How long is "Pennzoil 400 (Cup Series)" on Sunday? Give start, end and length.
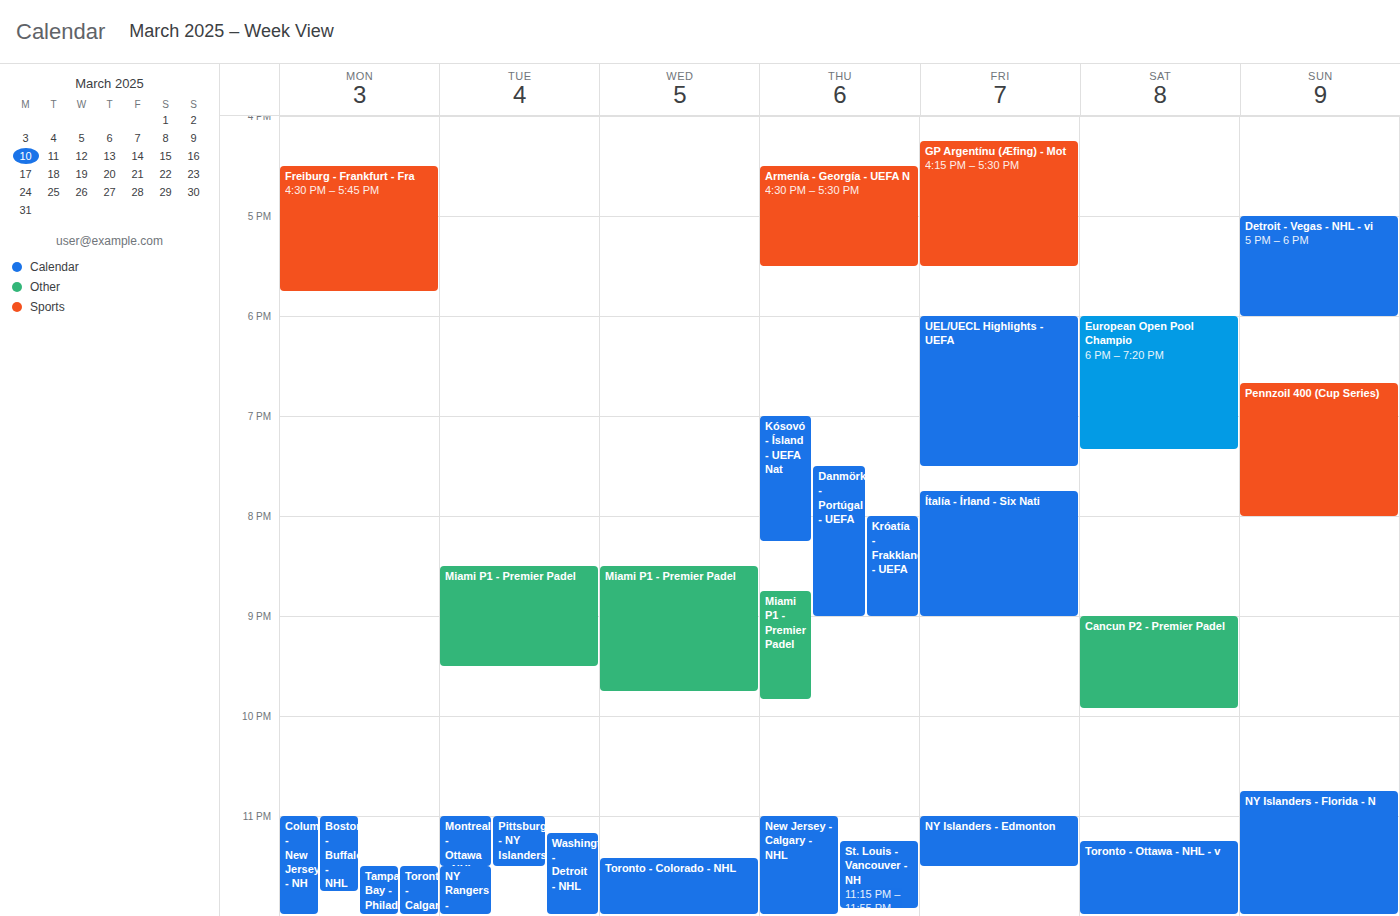
6:40 PM to 8:00 PM, 1 hour 20 minutes